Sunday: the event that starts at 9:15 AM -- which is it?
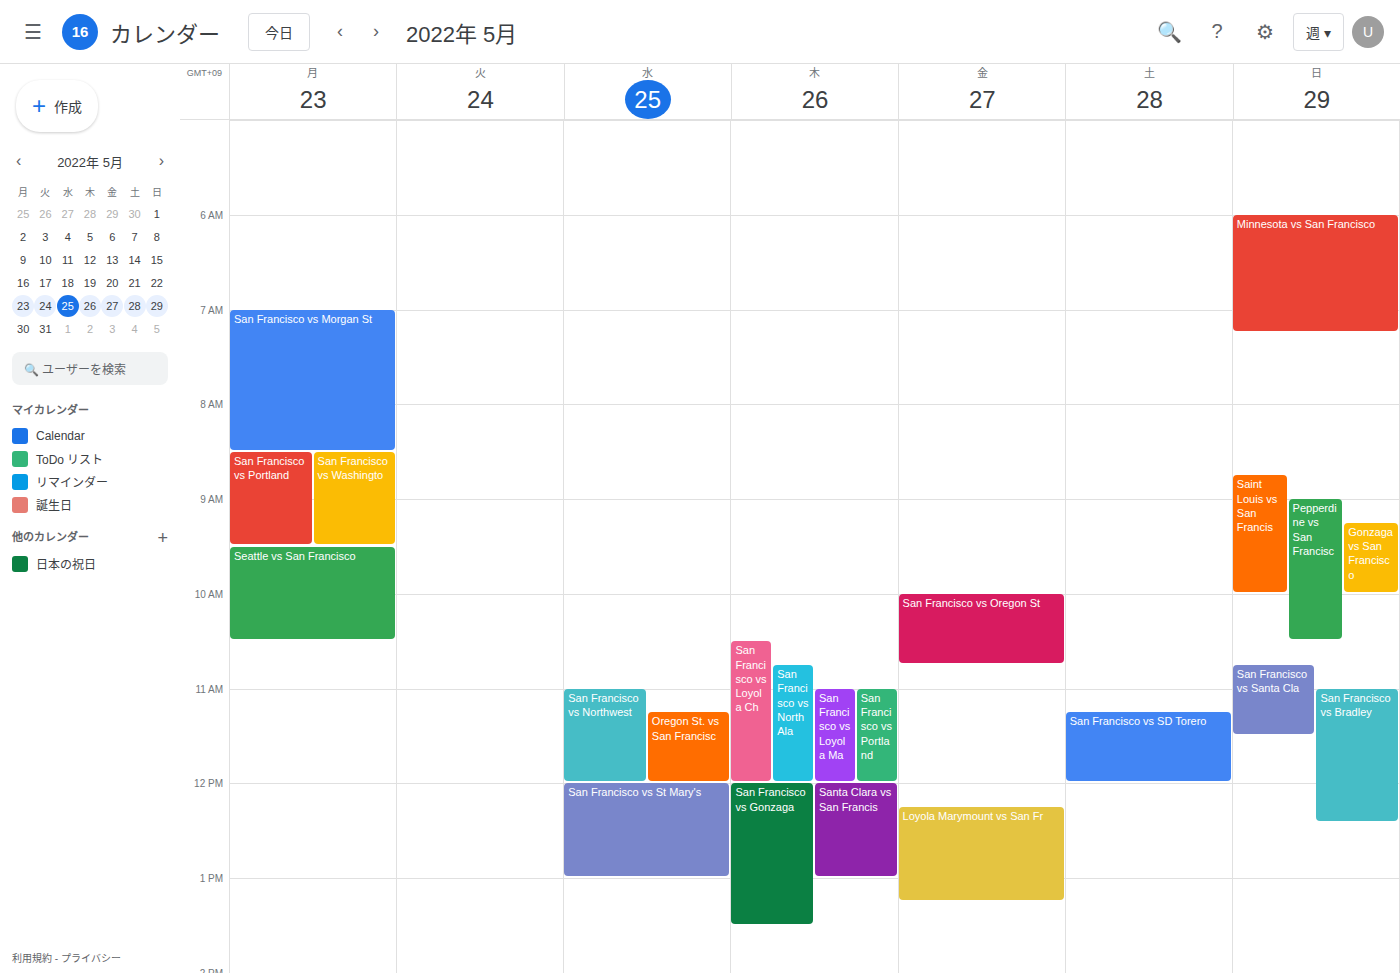
"Gonzaga vs San Francisco"